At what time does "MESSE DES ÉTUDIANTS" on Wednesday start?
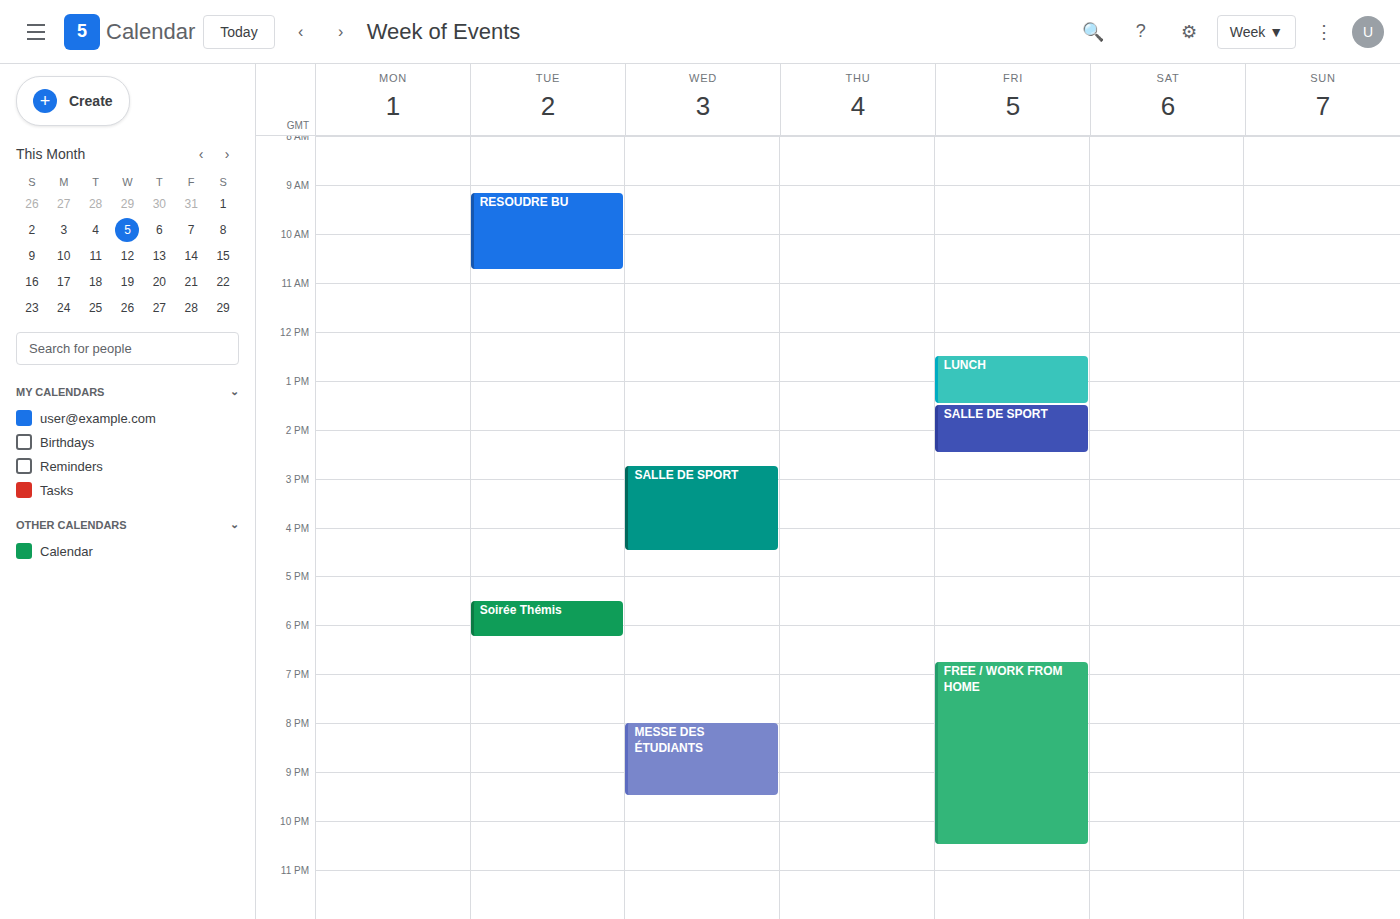
20:00